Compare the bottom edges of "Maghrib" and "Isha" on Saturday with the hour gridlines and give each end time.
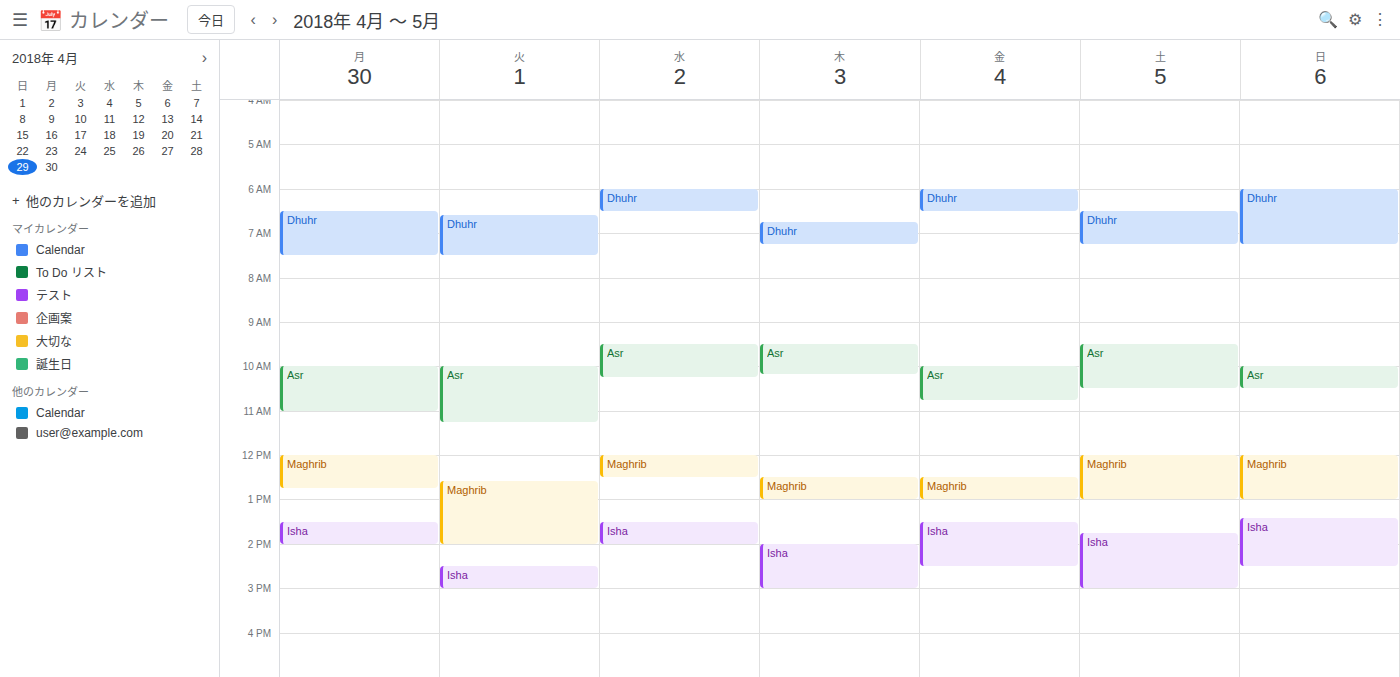
"Maghrib": 1:00 PM, exactly on the 1 PM line. "Isha": 3:00 PM, exactly on the 3 PM line.